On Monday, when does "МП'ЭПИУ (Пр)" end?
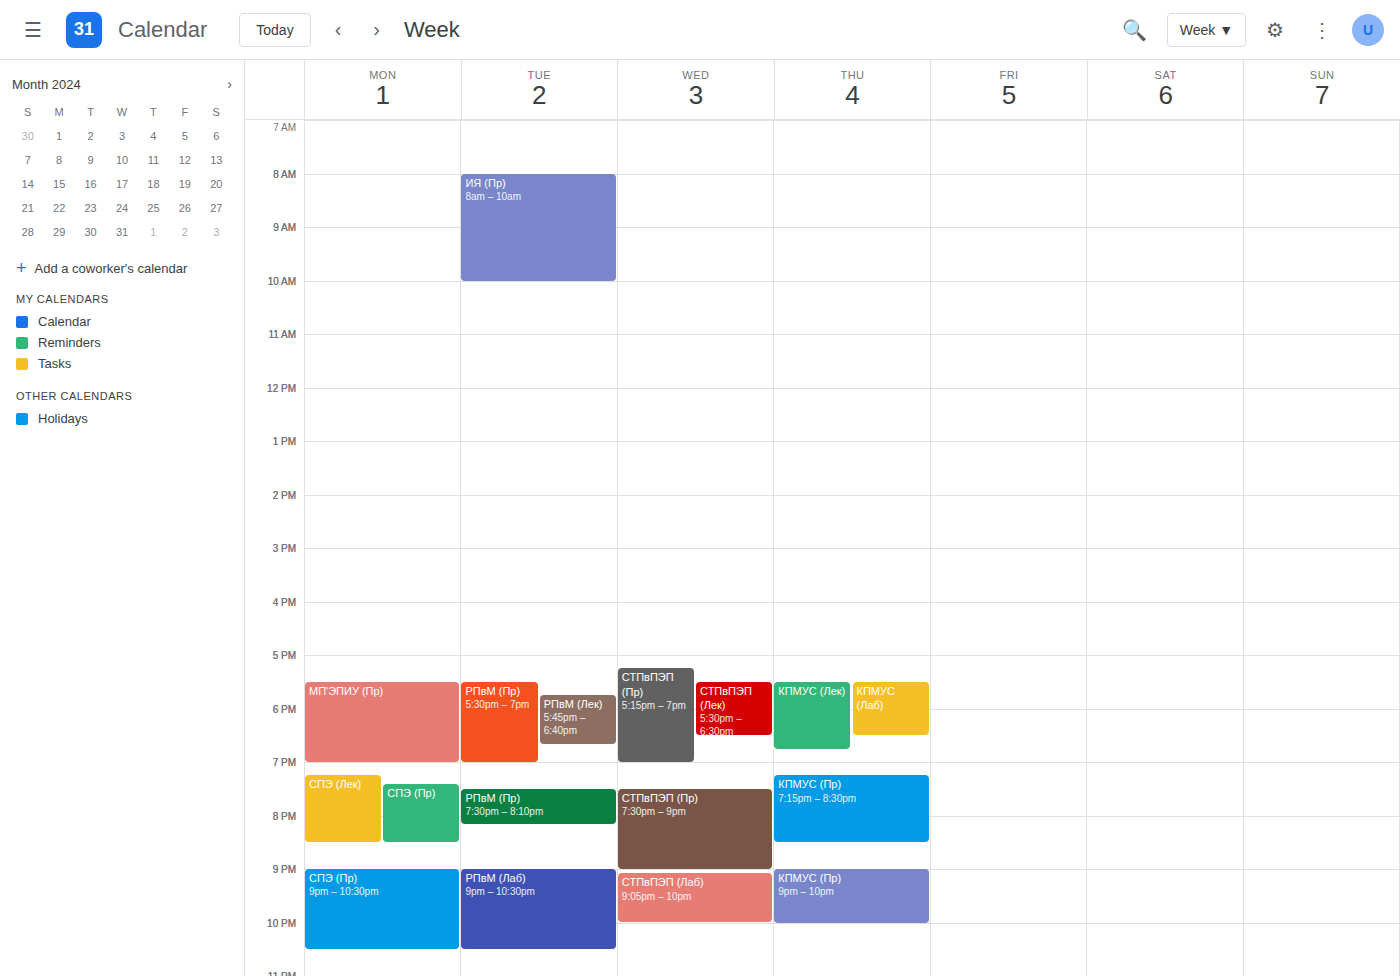
7:00 PM